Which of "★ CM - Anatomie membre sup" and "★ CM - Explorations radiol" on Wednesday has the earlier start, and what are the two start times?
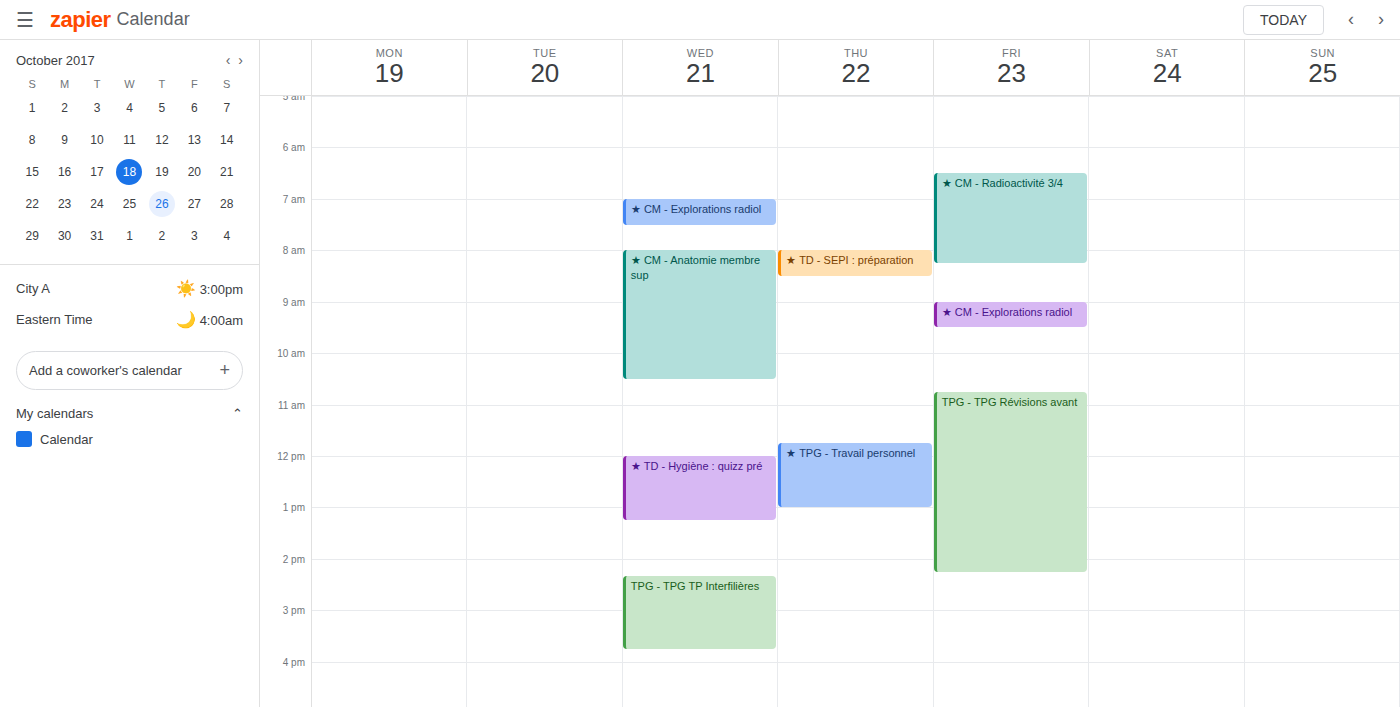
"★ CM - Explorations radiol" 7:00 AM; "★ CM - Anatomie membre sup" 8:00 AM.